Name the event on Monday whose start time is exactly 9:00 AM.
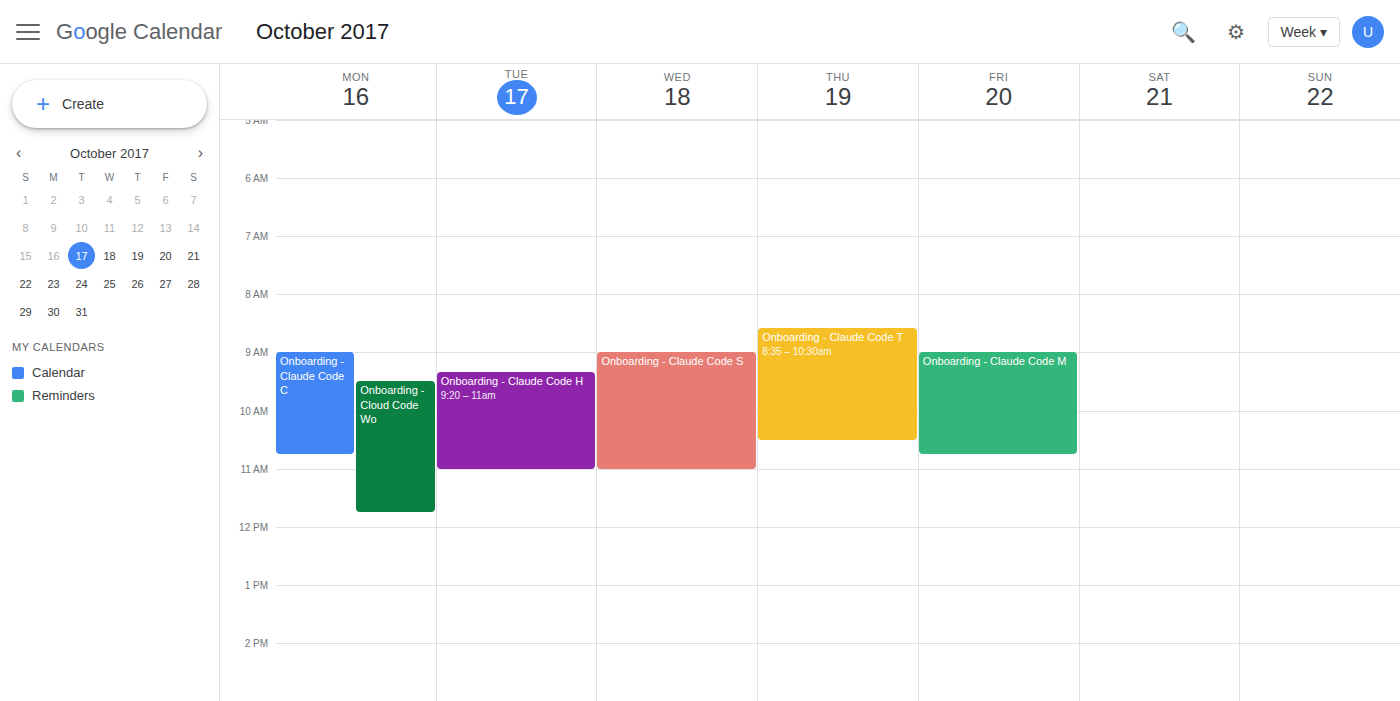
"Onboarding - Claude Code C"